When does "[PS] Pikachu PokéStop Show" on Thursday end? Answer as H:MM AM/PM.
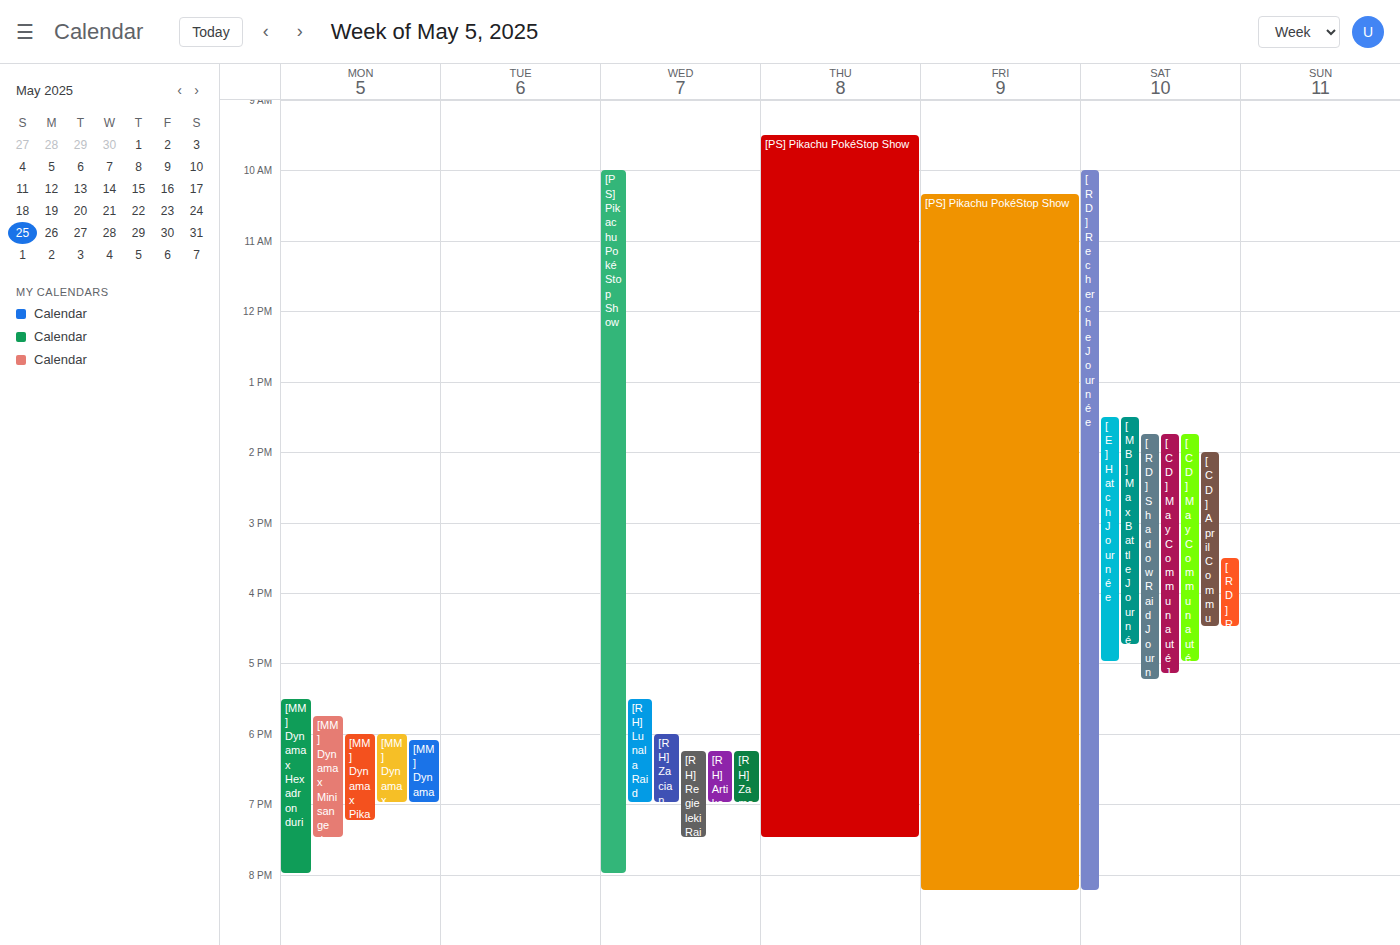
7:30 PM